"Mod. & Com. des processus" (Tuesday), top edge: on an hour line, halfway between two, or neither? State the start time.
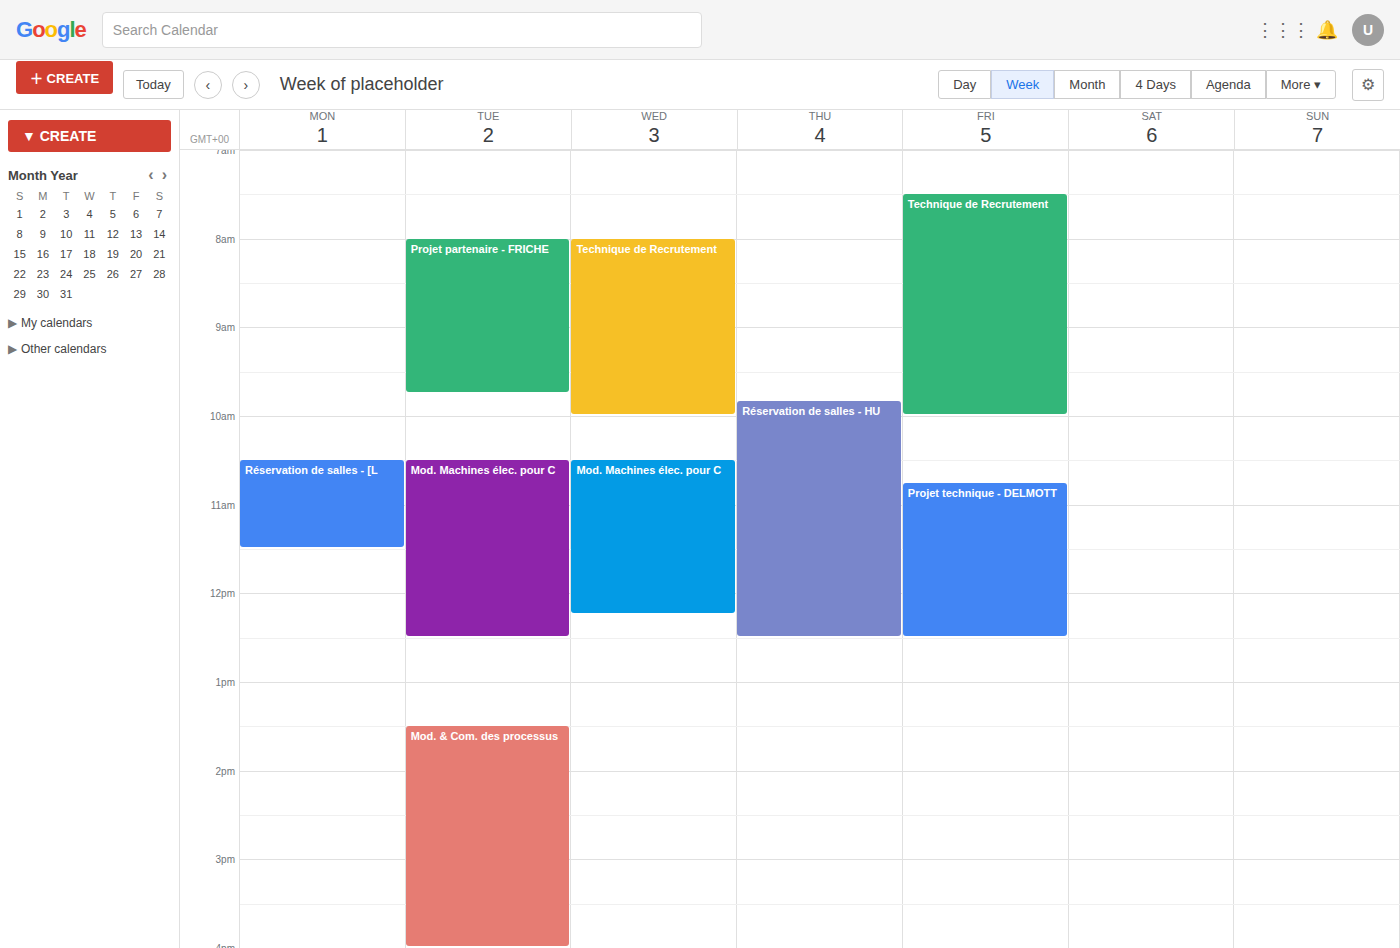
1:30 PM -- halfway between the 1 PM and 2 PM lines.